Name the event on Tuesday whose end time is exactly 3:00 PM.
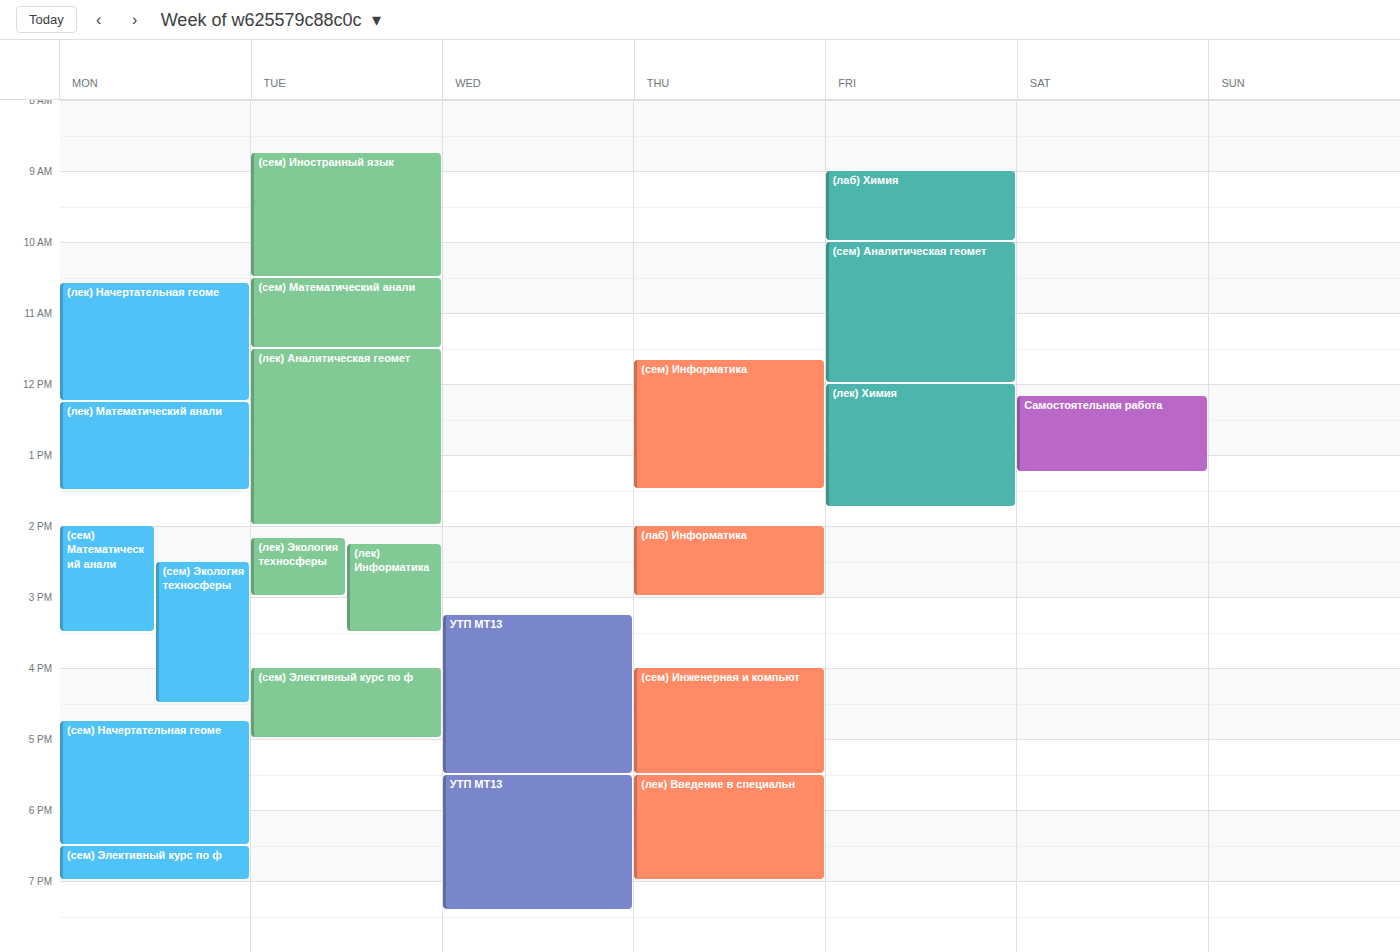
"(лек) Экология техносферы"